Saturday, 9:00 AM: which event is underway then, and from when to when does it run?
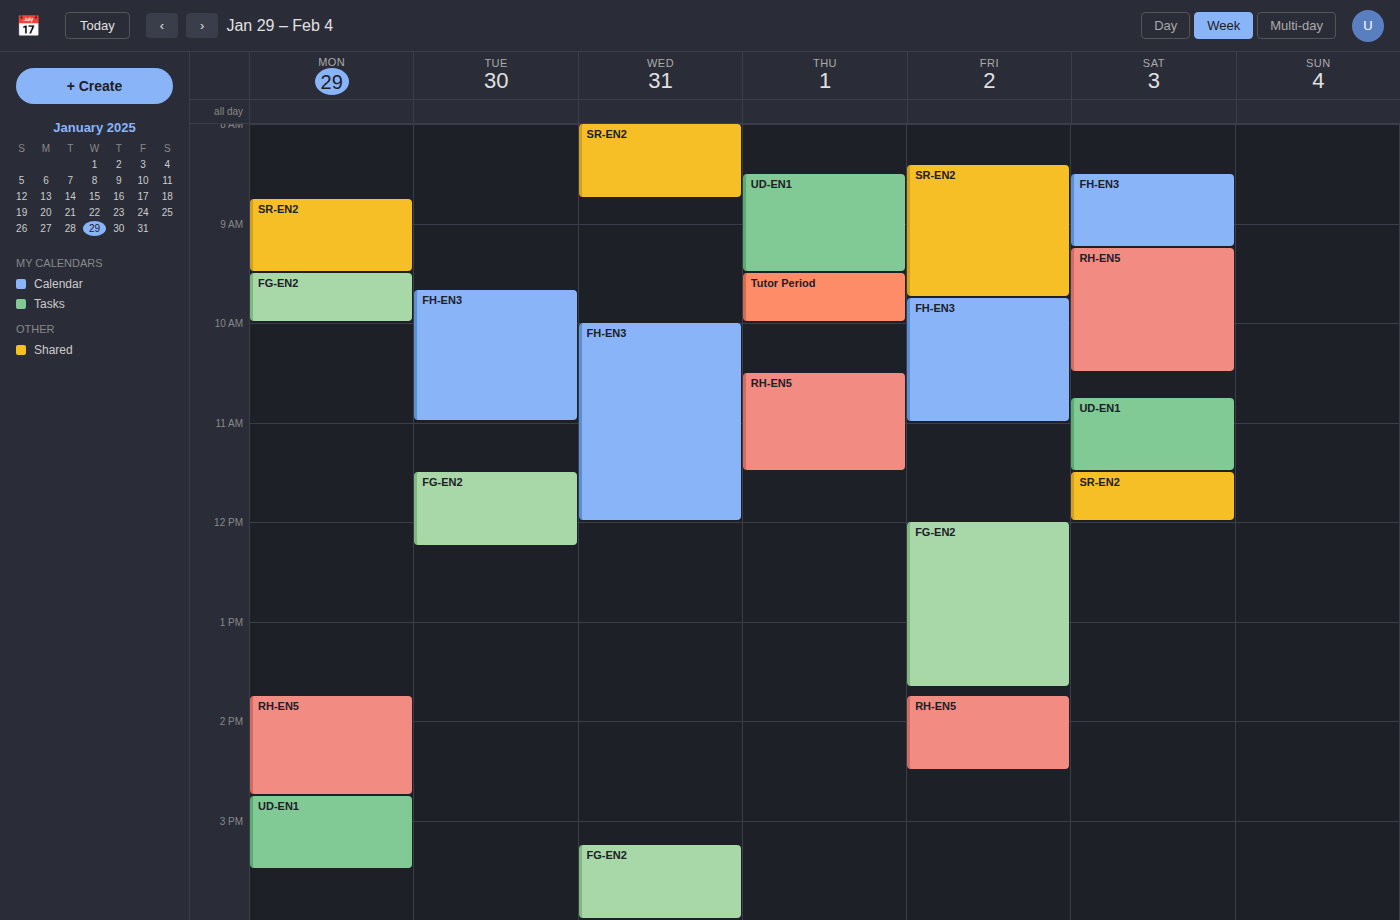
"FH-EN3", 8:30 AM to 9:15 AM